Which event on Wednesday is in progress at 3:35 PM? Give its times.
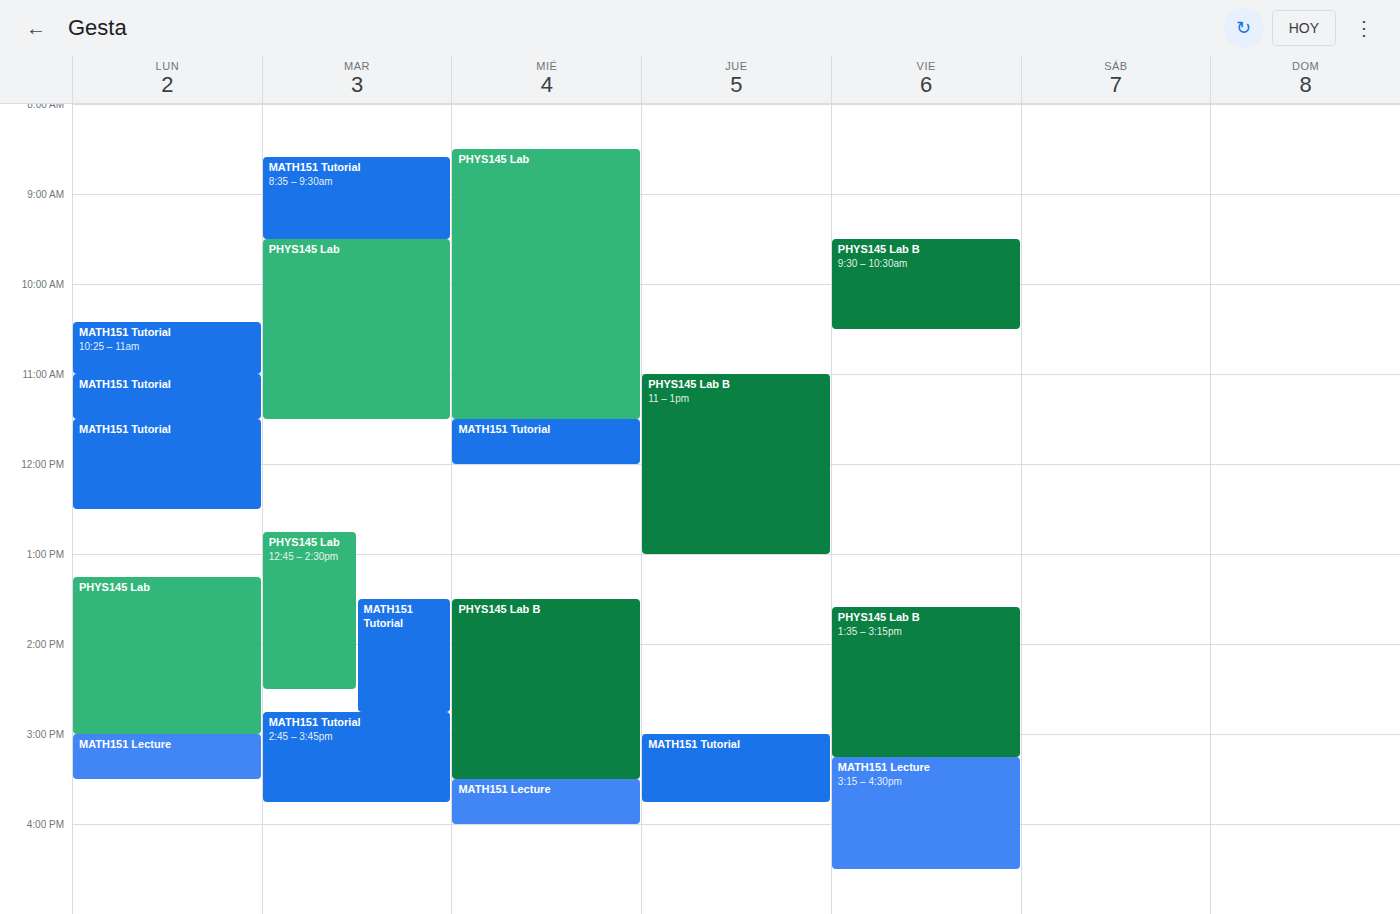
"MATH151 Lecture", 3:30 PM to 4:00 PM